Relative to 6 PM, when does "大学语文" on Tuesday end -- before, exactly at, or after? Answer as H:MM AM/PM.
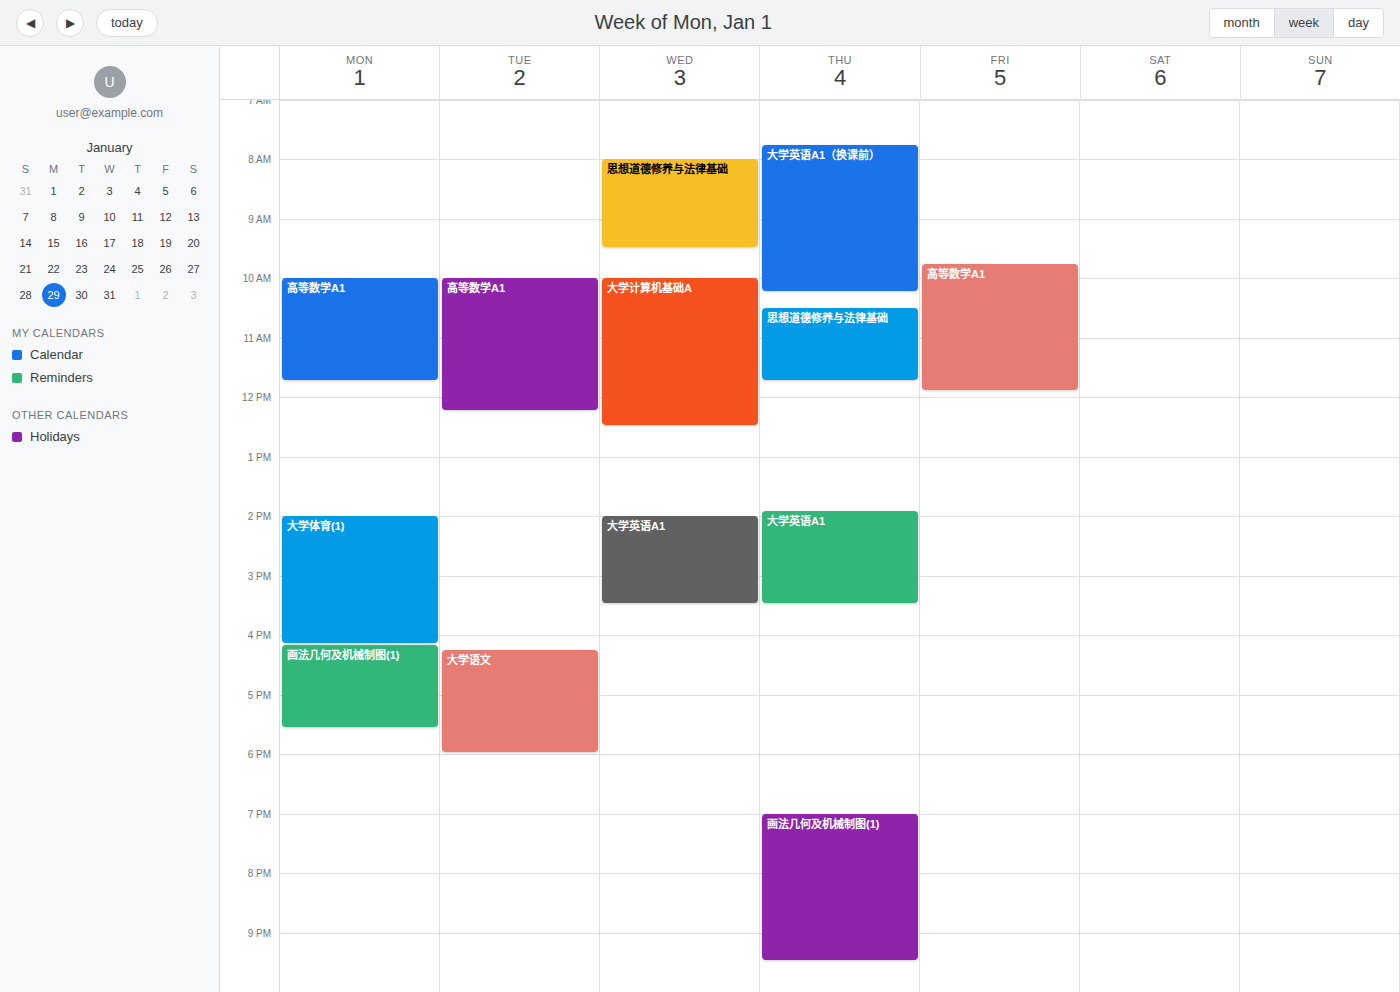
6:00 PM -- exactly at 6 PM, on the 6 PM line.